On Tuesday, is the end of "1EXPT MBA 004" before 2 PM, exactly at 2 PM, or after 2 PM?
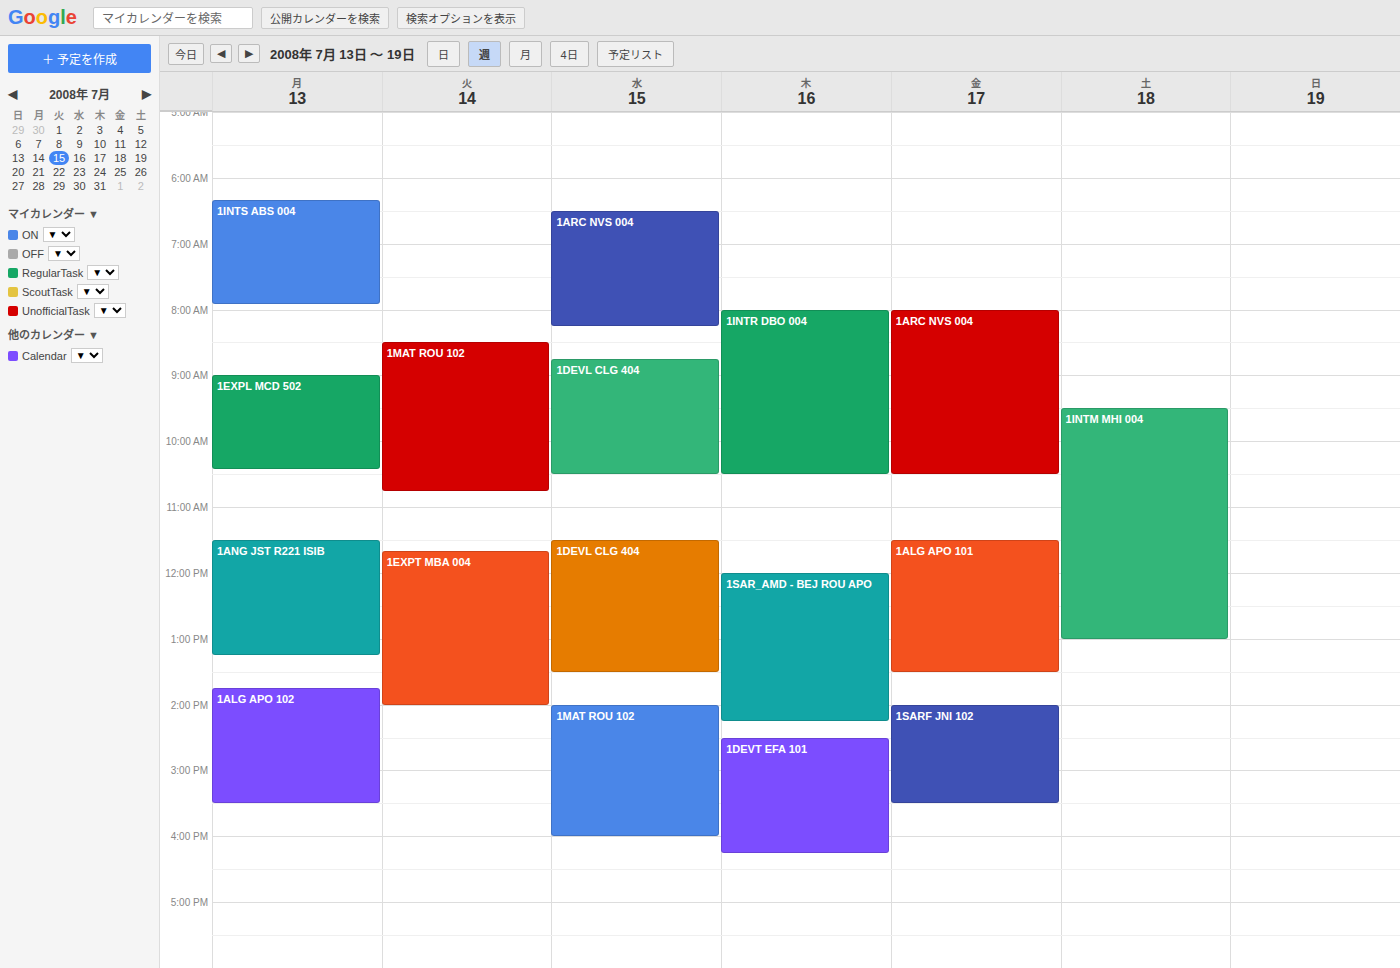
2:00 PM -- exactly at 2 PM, on the 2 PM line.